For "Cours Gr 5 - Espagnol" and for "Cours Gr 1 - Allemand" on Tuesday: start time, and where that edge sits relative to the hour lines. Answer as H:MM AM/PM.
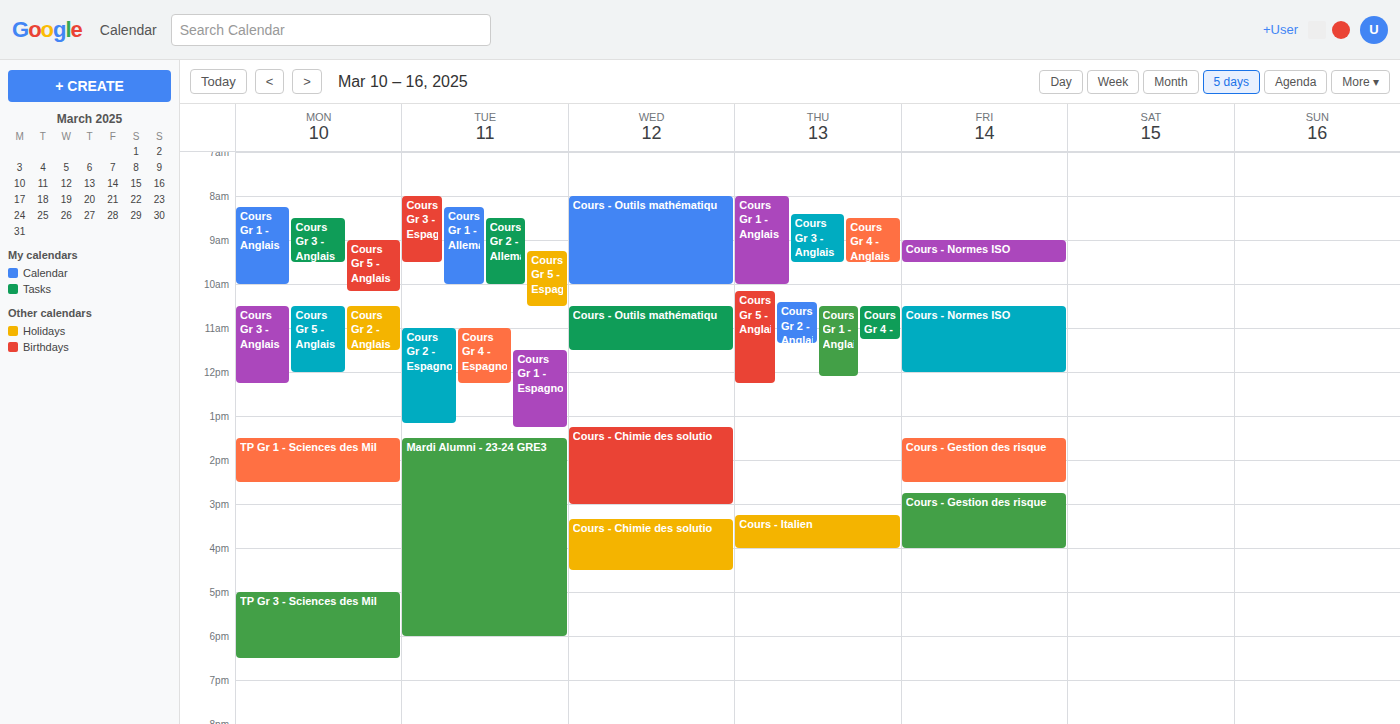
"Cours Gr 5 - Espagnol": 9:15 AM, neither: a quarter of the way from the 9 AM line to the 10 AM line. "Cours Gr 1 - Allemand": 8:15 AM, neither: a quarter of the way from the 8 AM line to the 9 AM line.